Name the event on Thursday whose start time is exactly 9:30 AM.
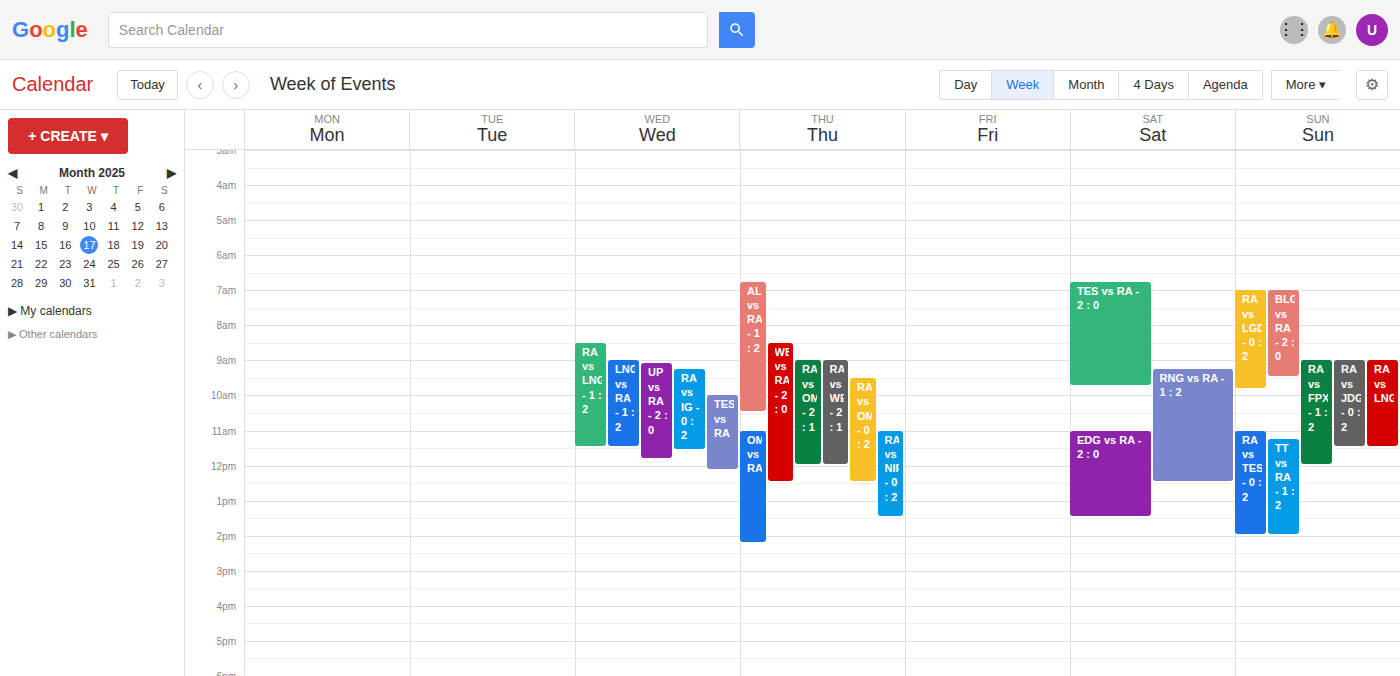
"RA vs OMG - 0 : 2"